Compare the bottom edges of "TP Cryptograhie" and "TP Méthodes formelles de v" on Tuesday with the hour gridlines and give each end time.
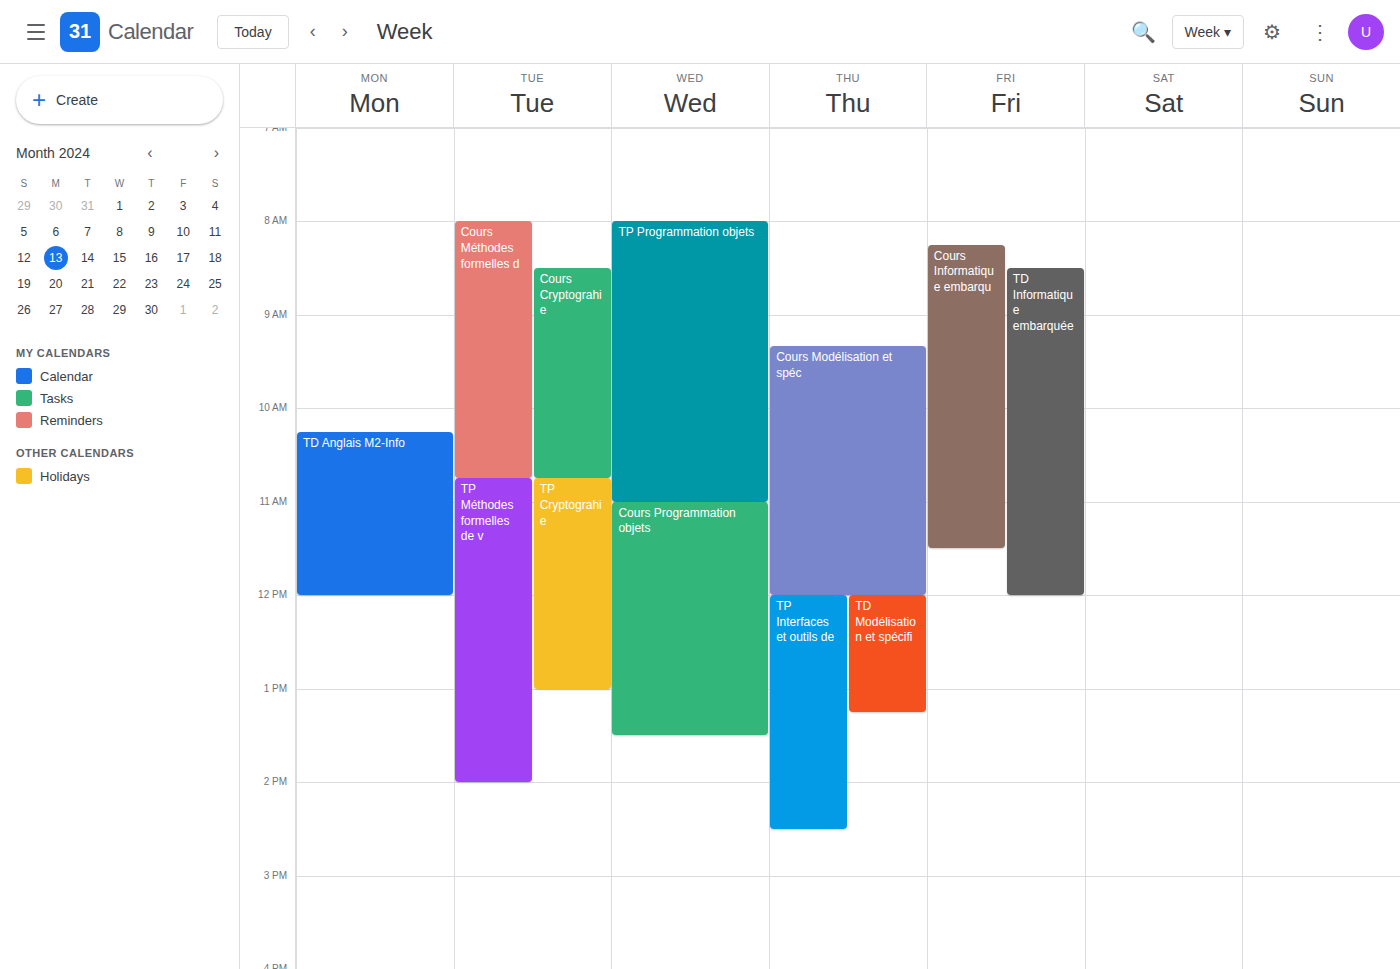
"TP Cryptograhie": 1:00 PM, exactly on the 1 PM line. "TP Méthodes formelles de v": 2:00 PM, exactly on the 2 PM line.